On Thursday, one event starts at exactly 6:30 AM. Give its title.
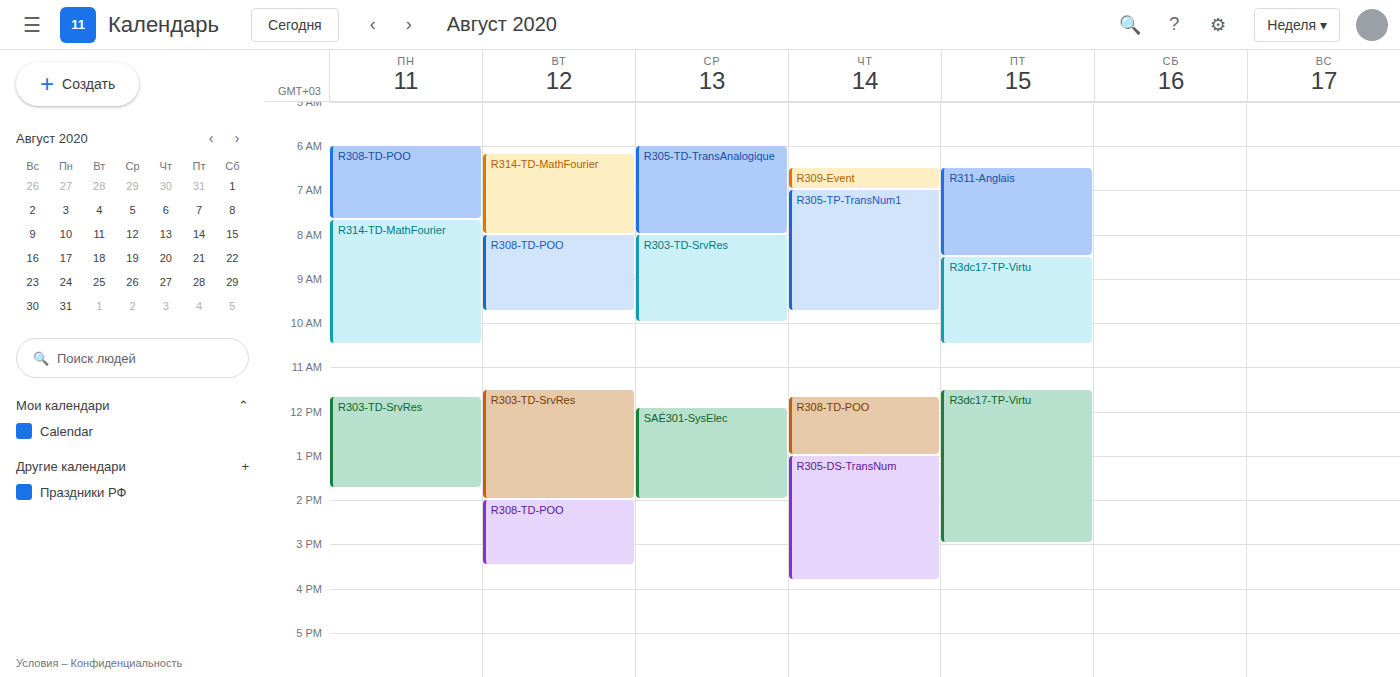
"R309-Event"